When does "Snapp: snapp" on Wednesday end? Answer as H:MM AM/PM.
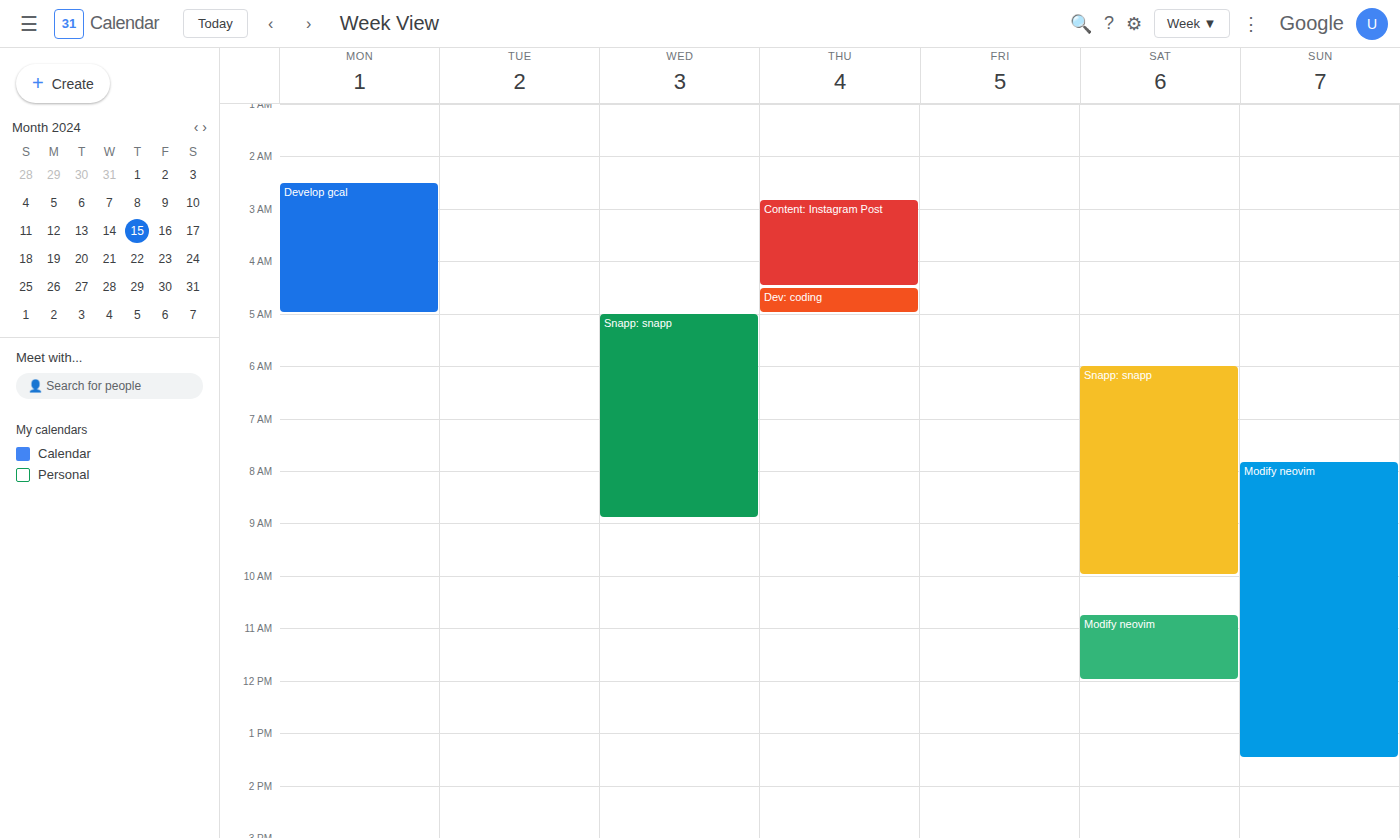
8:55 AM